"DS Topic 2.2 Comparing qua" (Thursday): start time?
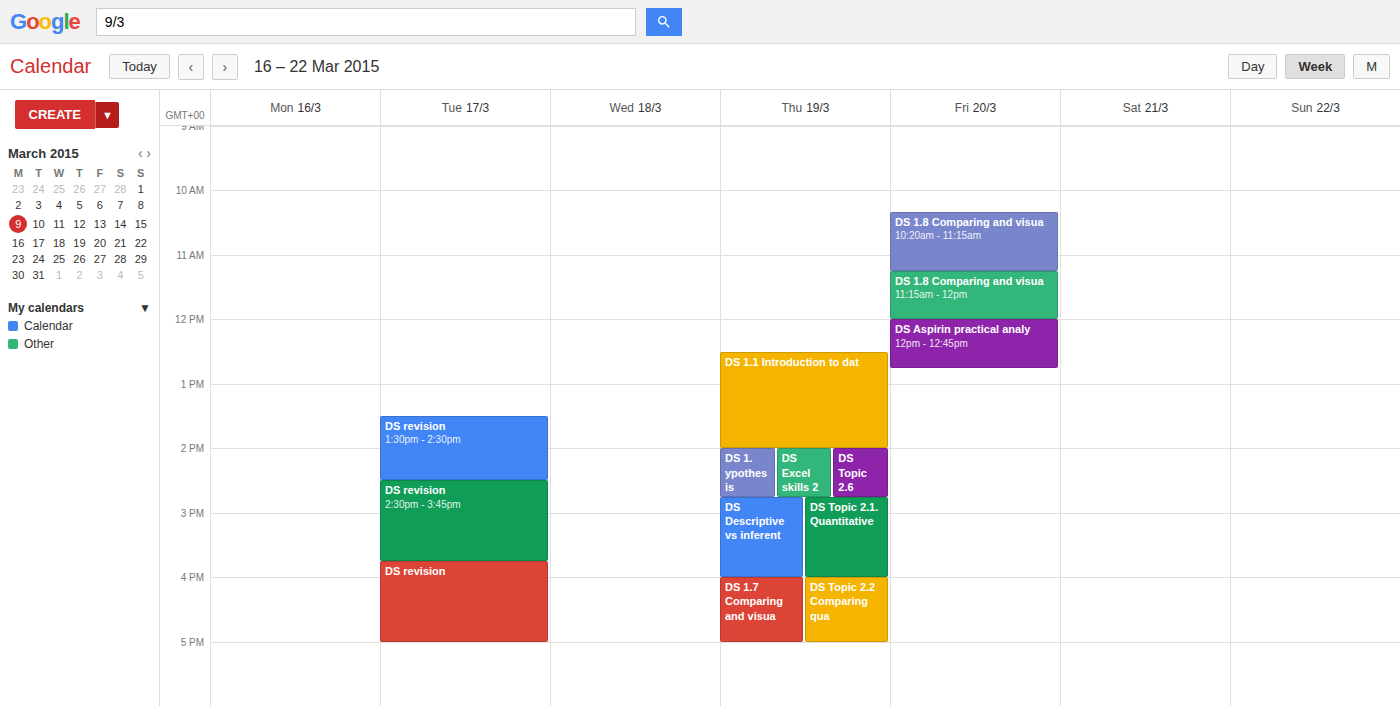
4:00 PM